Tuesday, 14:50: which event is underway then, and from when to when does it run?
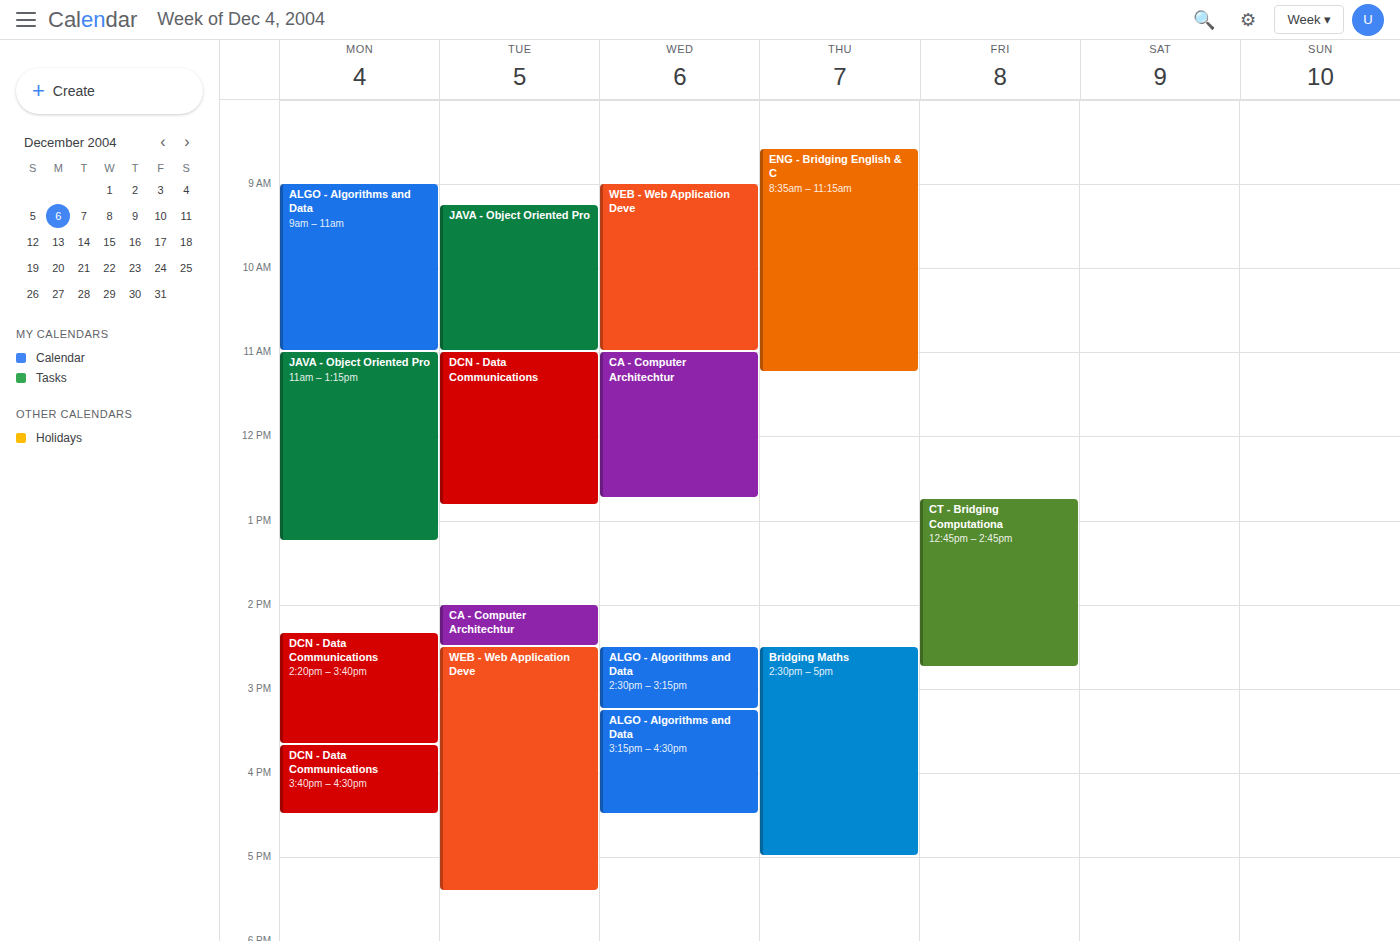
"WEB - Web Application Deve", 14:30 to 17:25